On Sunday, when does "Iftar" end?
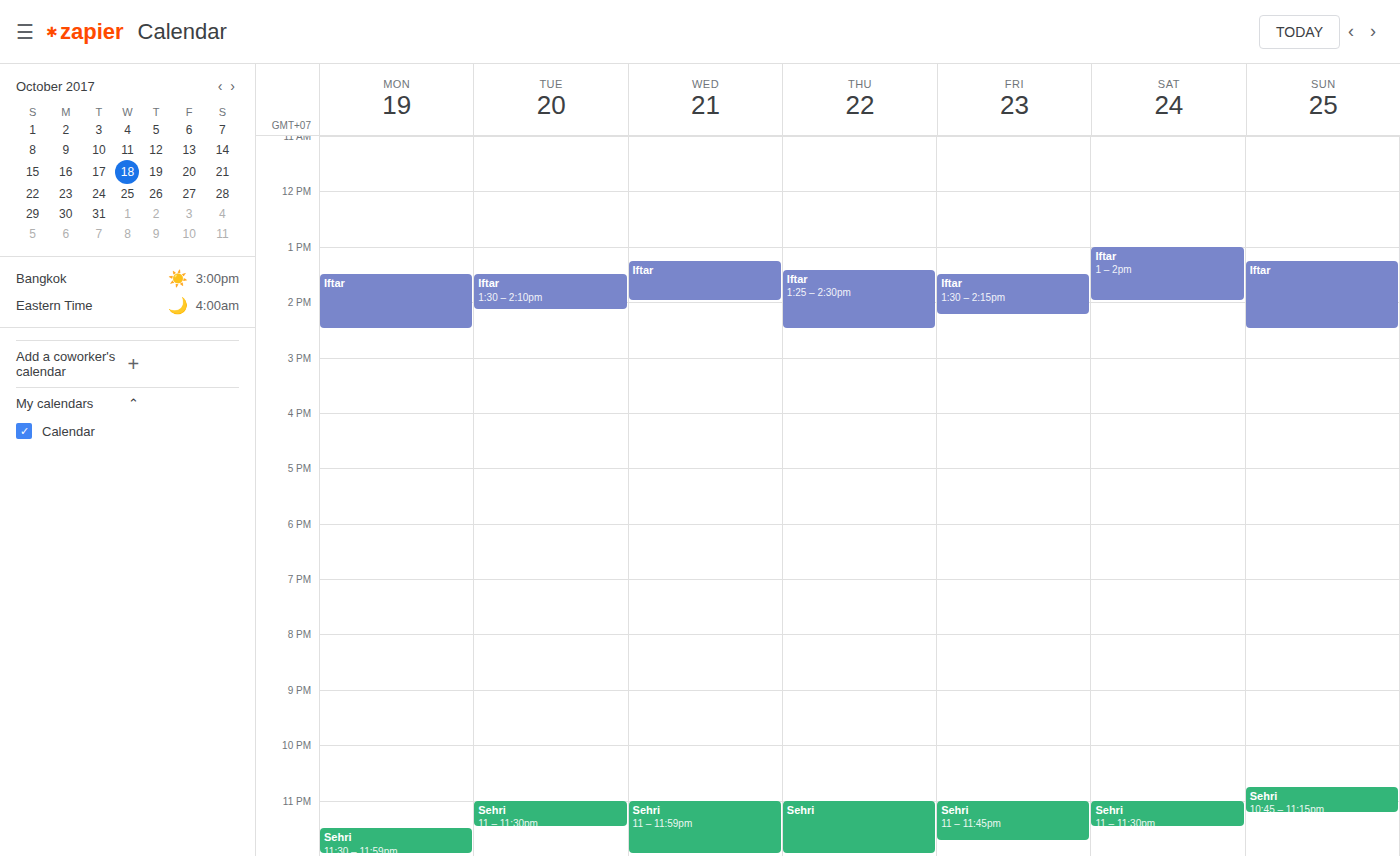
2:30 PM